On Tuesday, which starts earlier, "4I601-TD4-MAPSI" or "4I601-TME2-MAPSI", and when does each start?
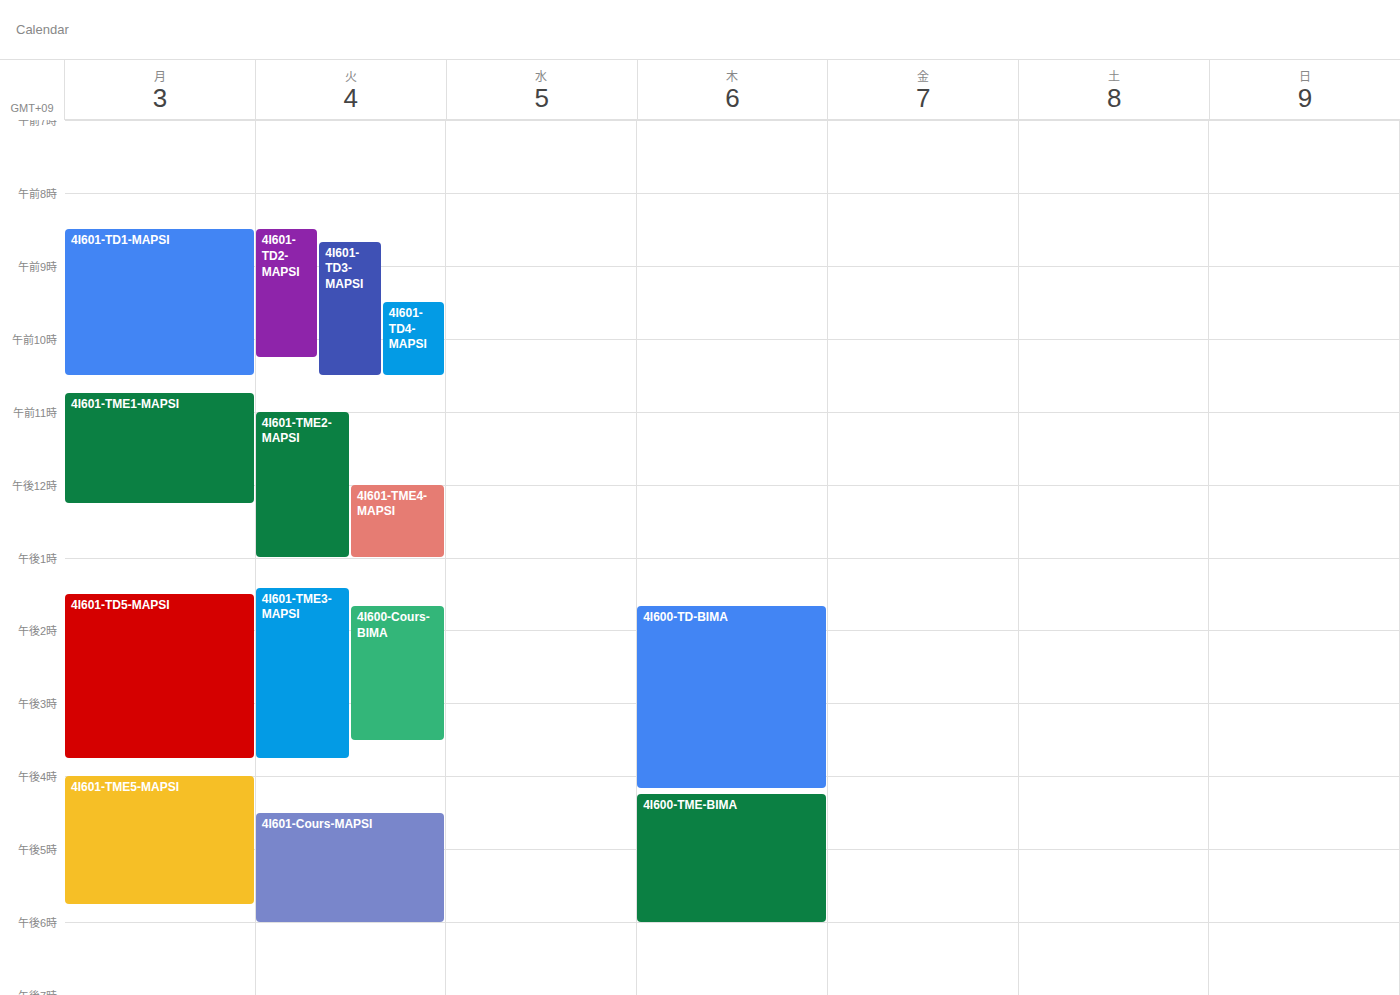
"4I601-TD4-MAPSI" 9:30 AM; "4I601-TME2-MAPSI" 11:00 AM.